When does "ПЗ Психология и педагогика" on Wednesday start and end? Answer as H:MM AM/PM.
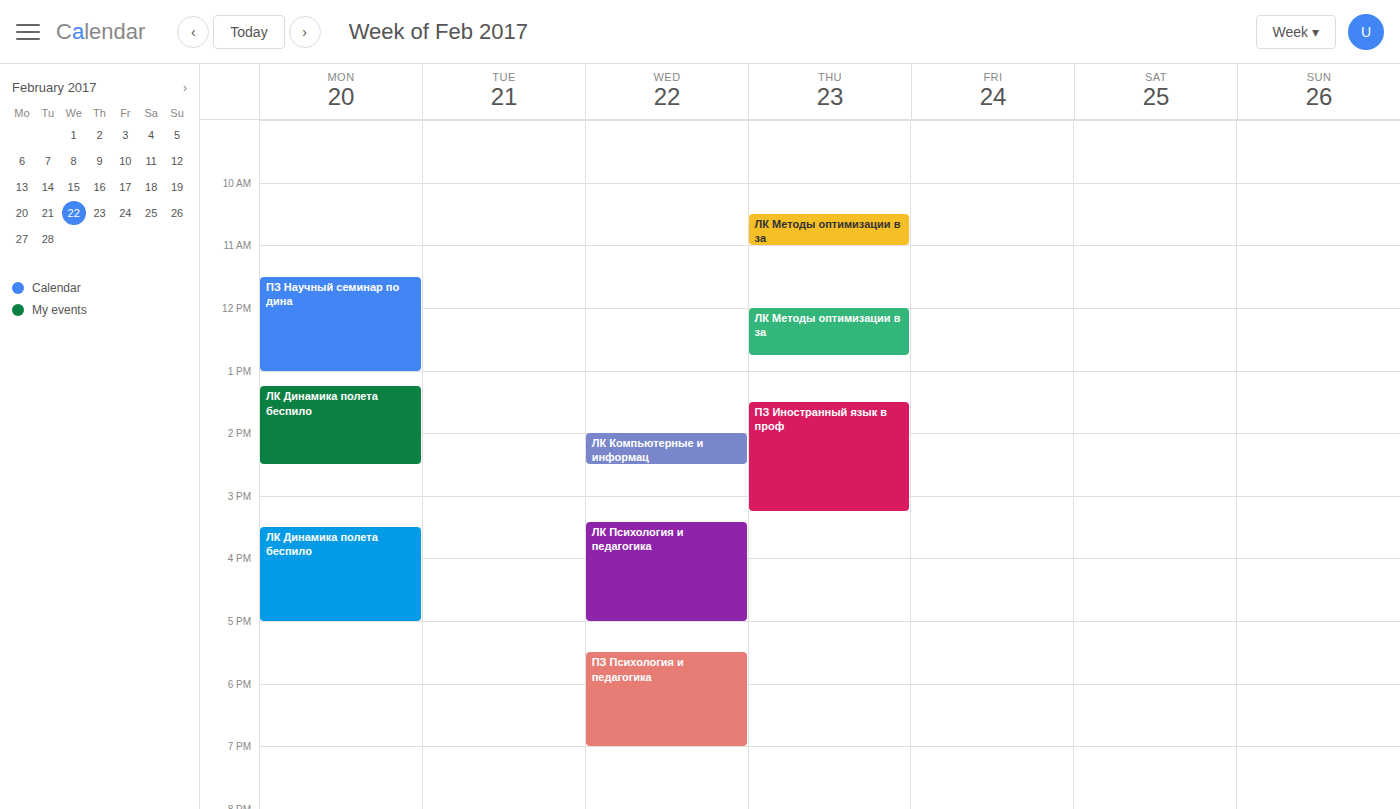
5:30 PM to 7:00 PM